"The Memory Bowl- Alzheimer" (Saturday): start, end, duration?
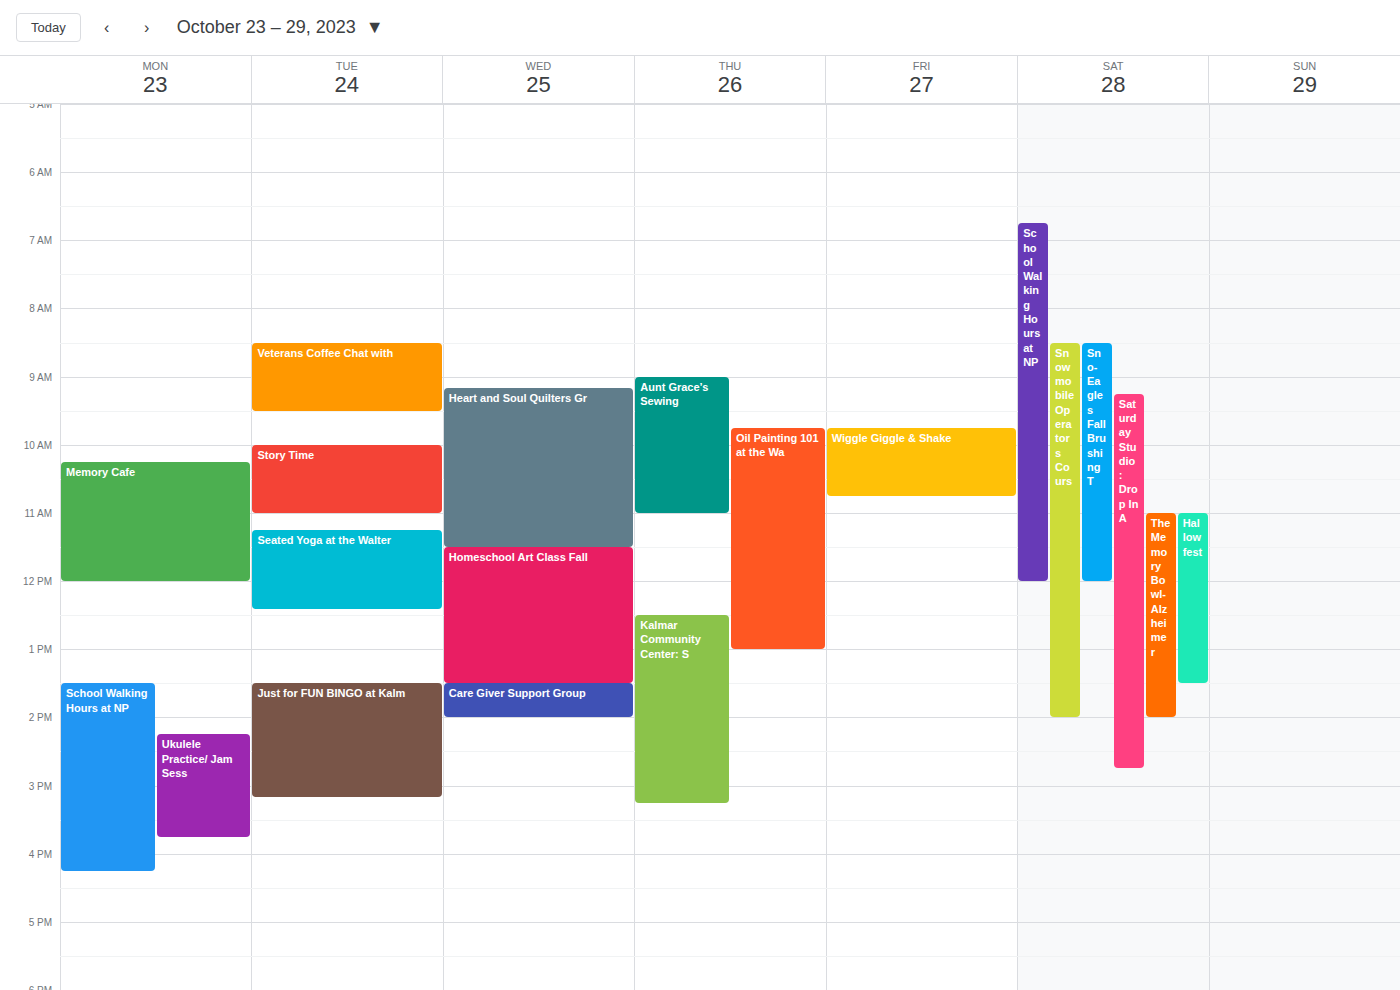
11:00 AM to 2:00 PM, 3 hours